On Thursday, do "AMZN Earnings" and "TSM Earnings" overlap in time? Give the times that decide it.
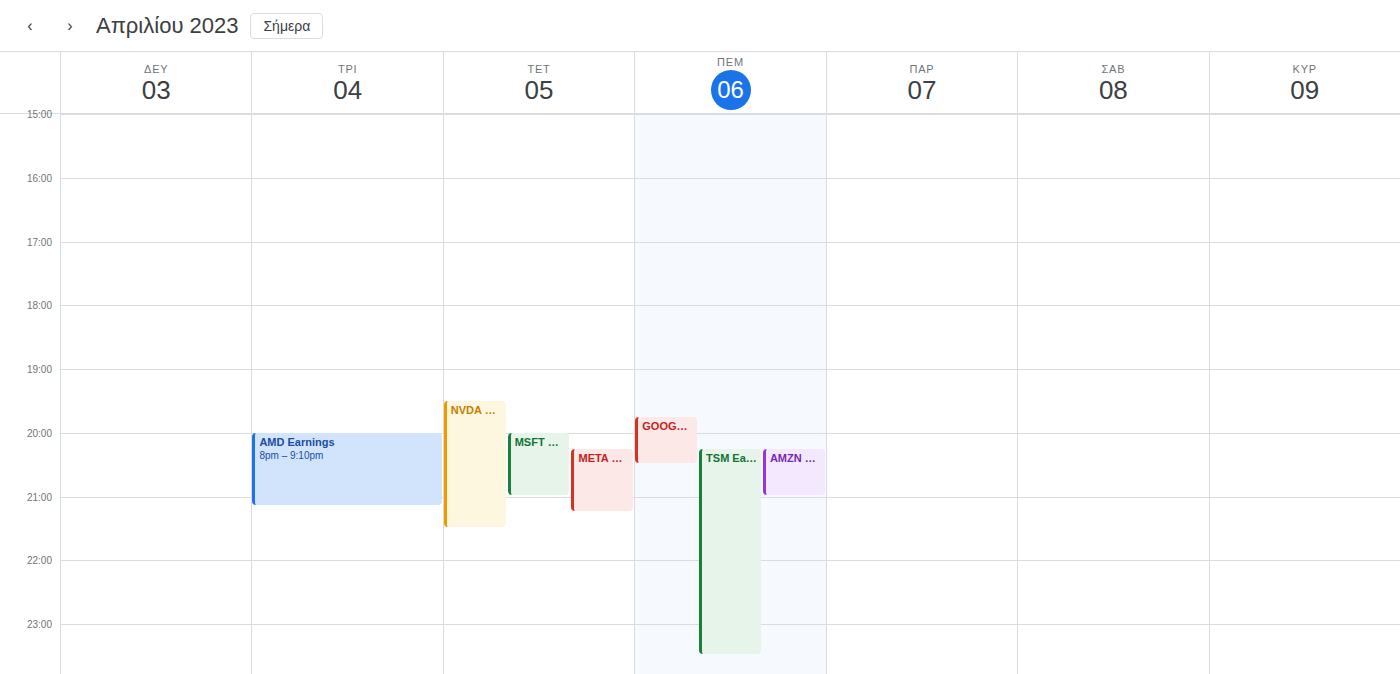
"AMZN Earnings" runs 20:15 to 21:00, inside "TSM Earnings" -- they overlap.